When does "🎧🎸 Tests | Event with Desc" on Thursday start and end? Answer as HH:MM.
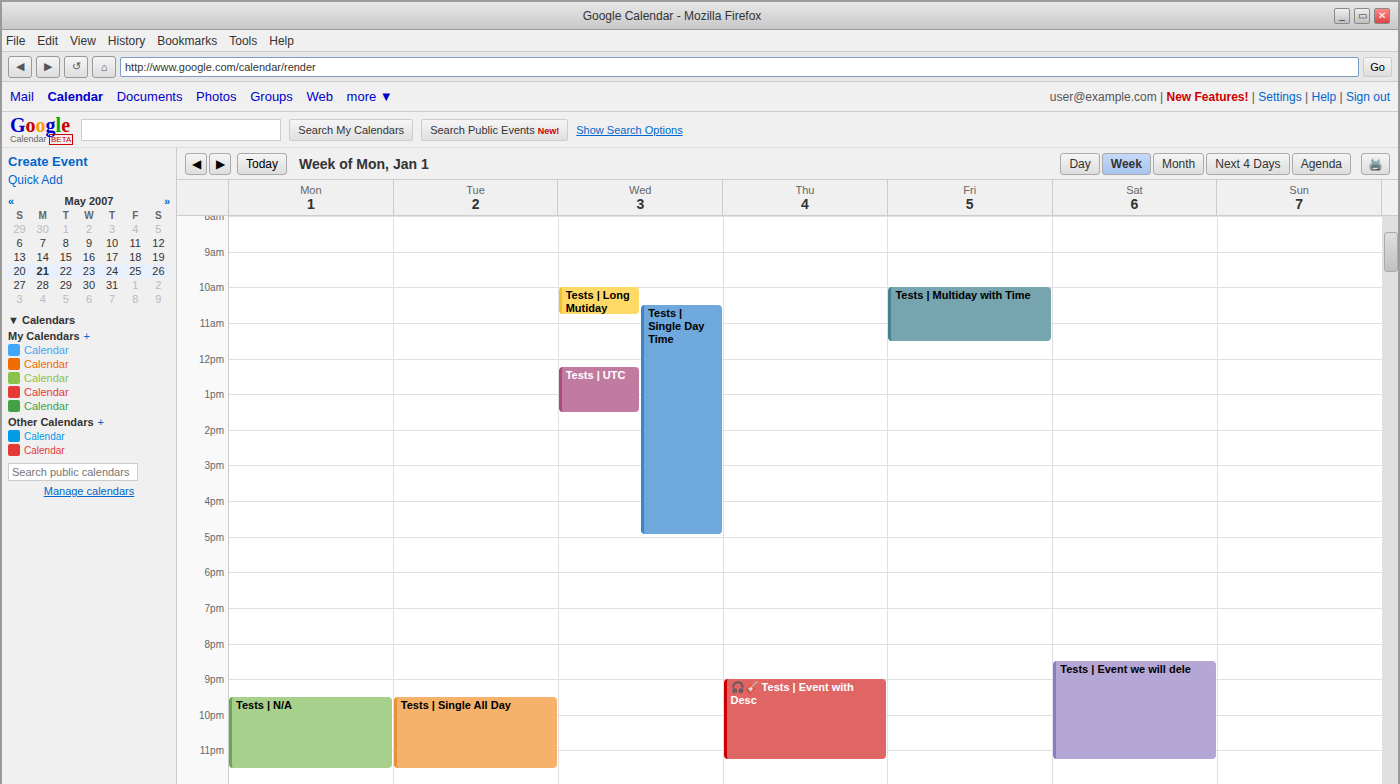
21:00 to 23:15